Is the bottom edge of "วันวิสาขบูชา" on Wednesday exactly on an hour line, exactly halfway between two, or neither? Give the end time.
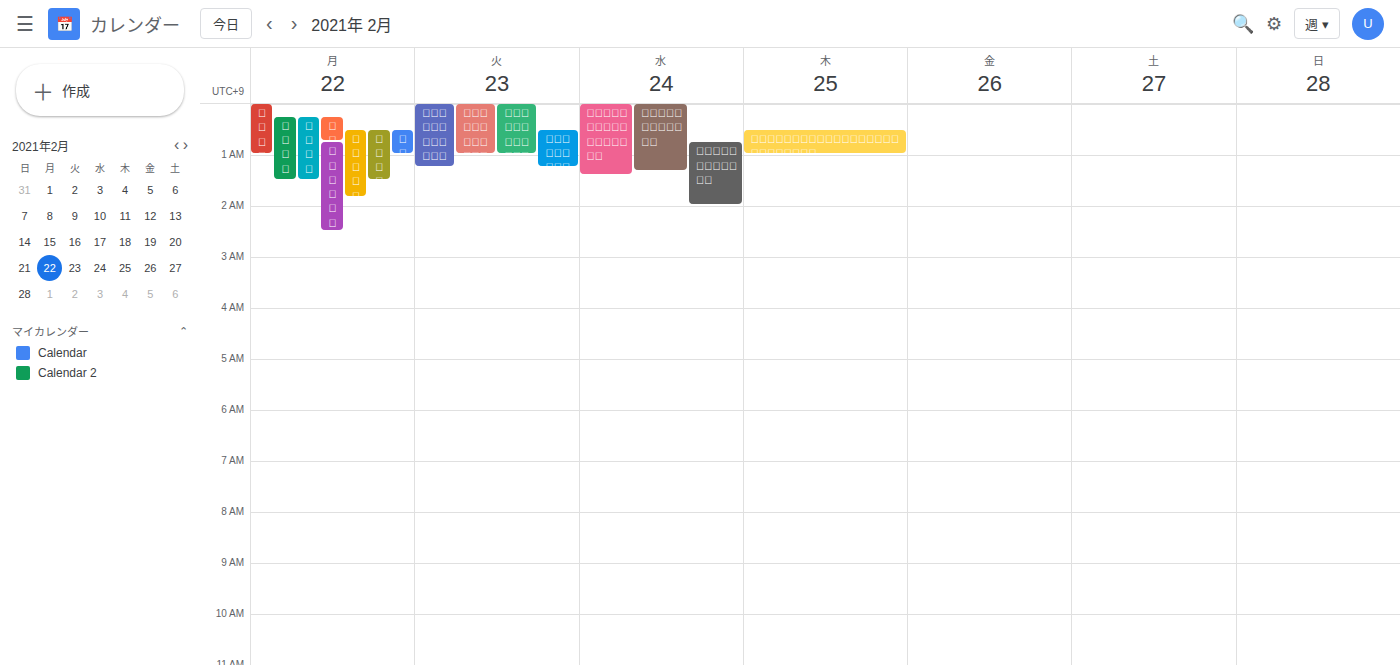
01:20 -- neither: 20 minutes below the 01:00 line and 40 minutes above the 02:00 line.